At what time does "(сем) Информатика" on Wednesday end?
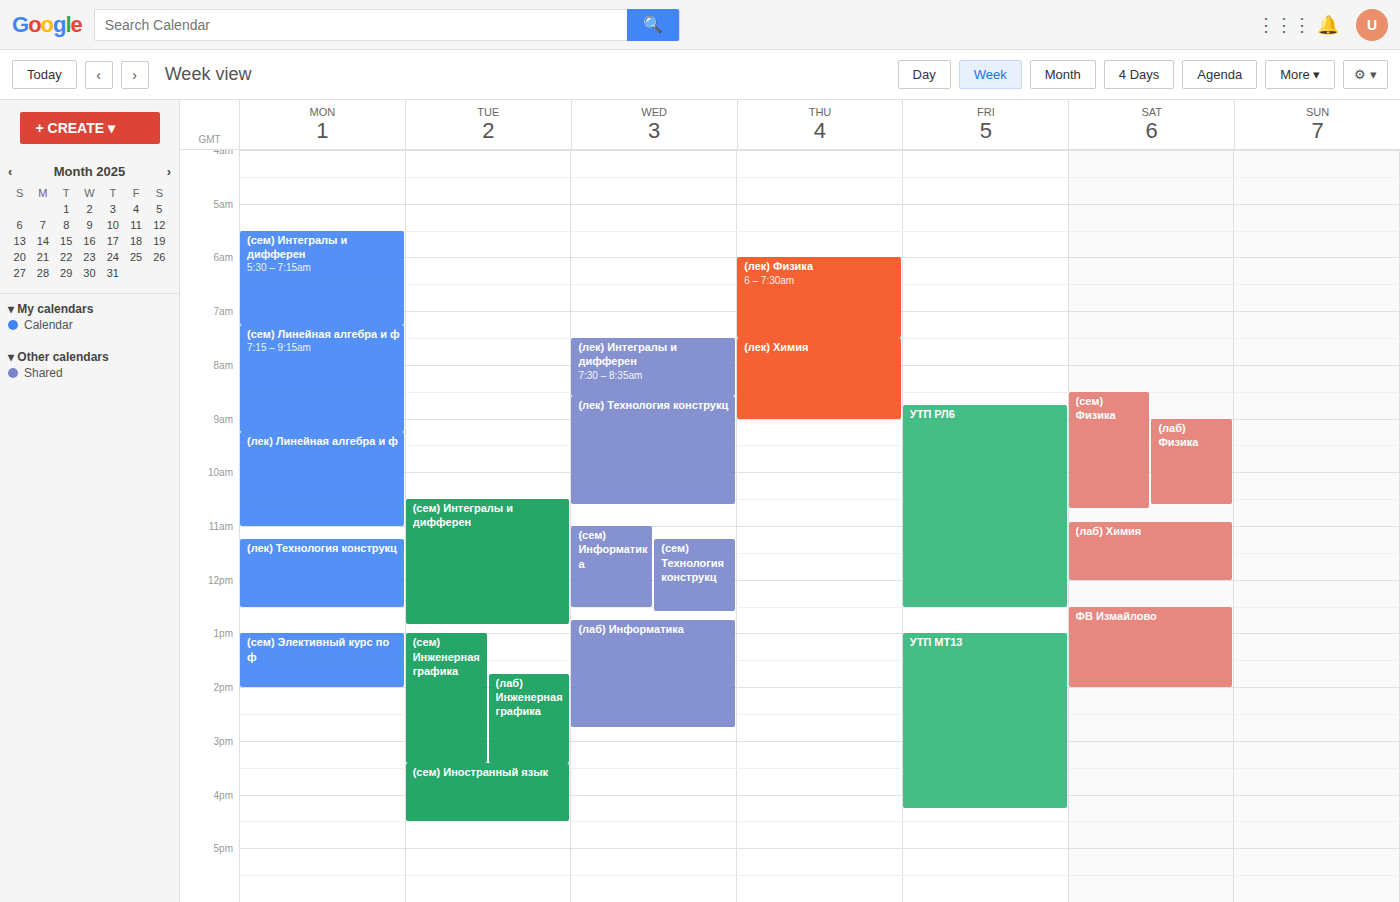
12:30 PM